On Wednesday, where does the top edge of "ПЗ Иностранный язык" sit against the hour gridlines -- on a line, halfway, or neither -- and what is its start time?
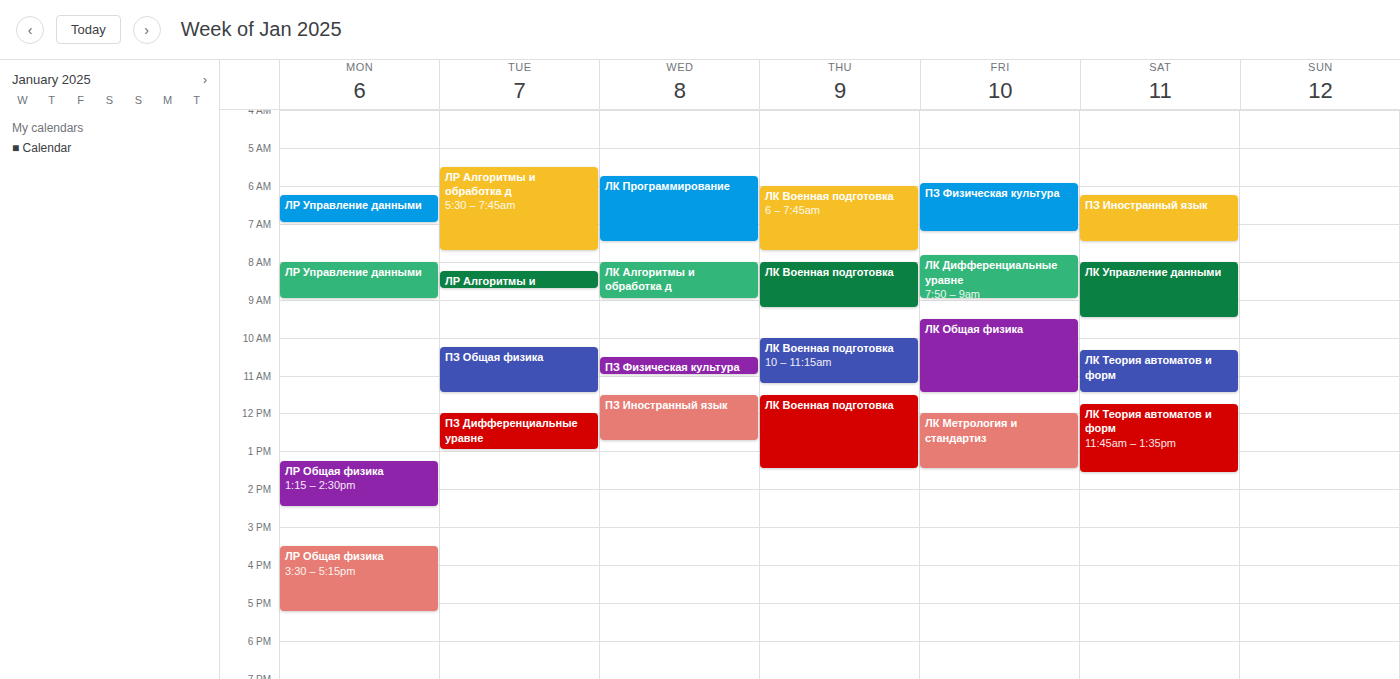
11:30 AM -- halfway between the 11 AM and 12 PM lines.